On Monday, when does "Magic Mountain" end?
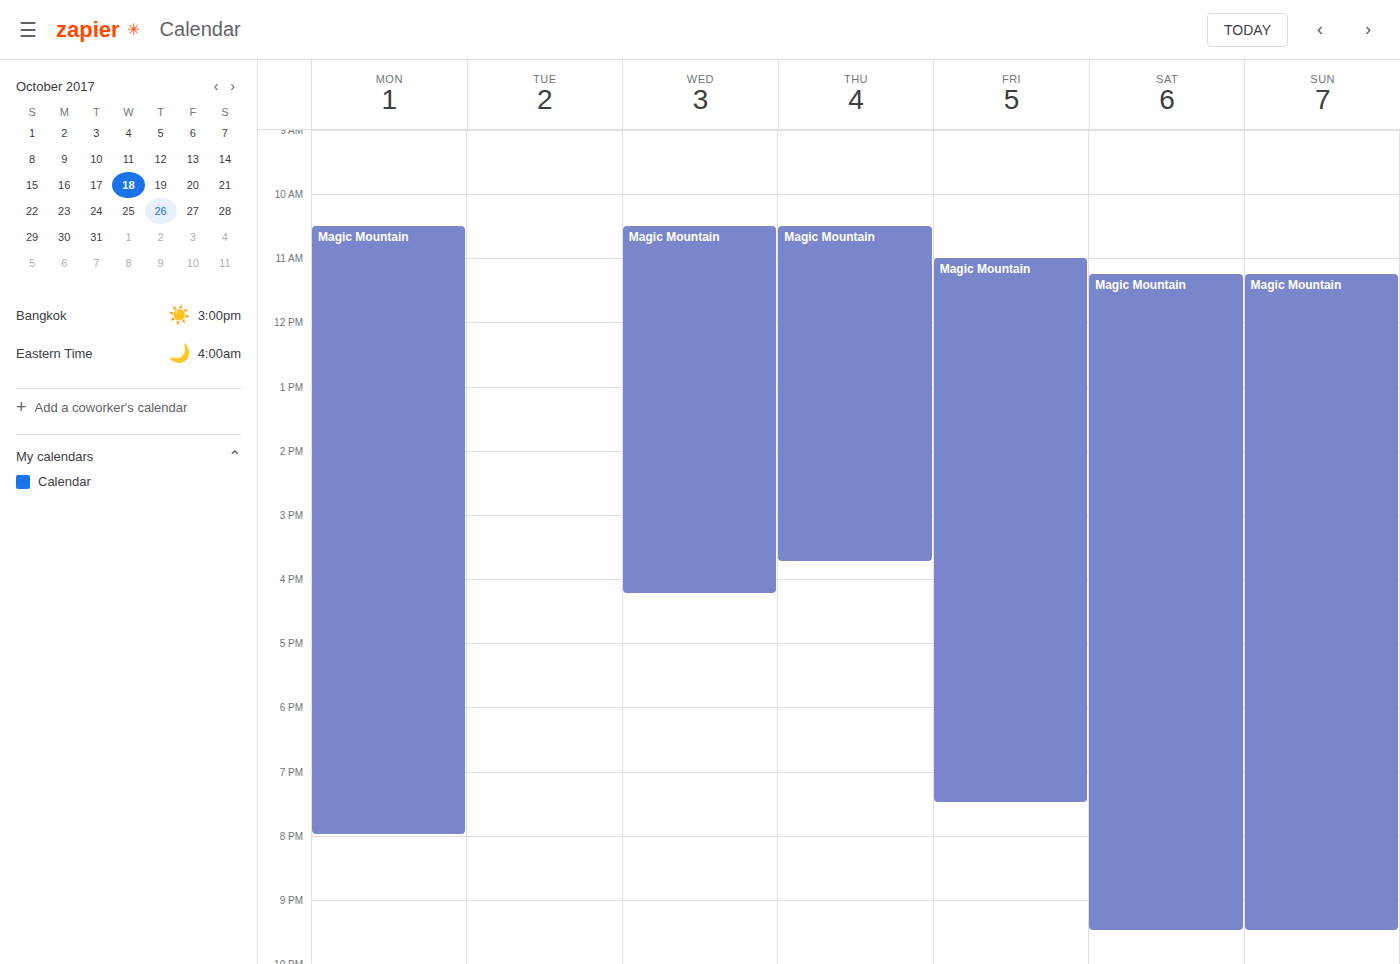
8:00 PM